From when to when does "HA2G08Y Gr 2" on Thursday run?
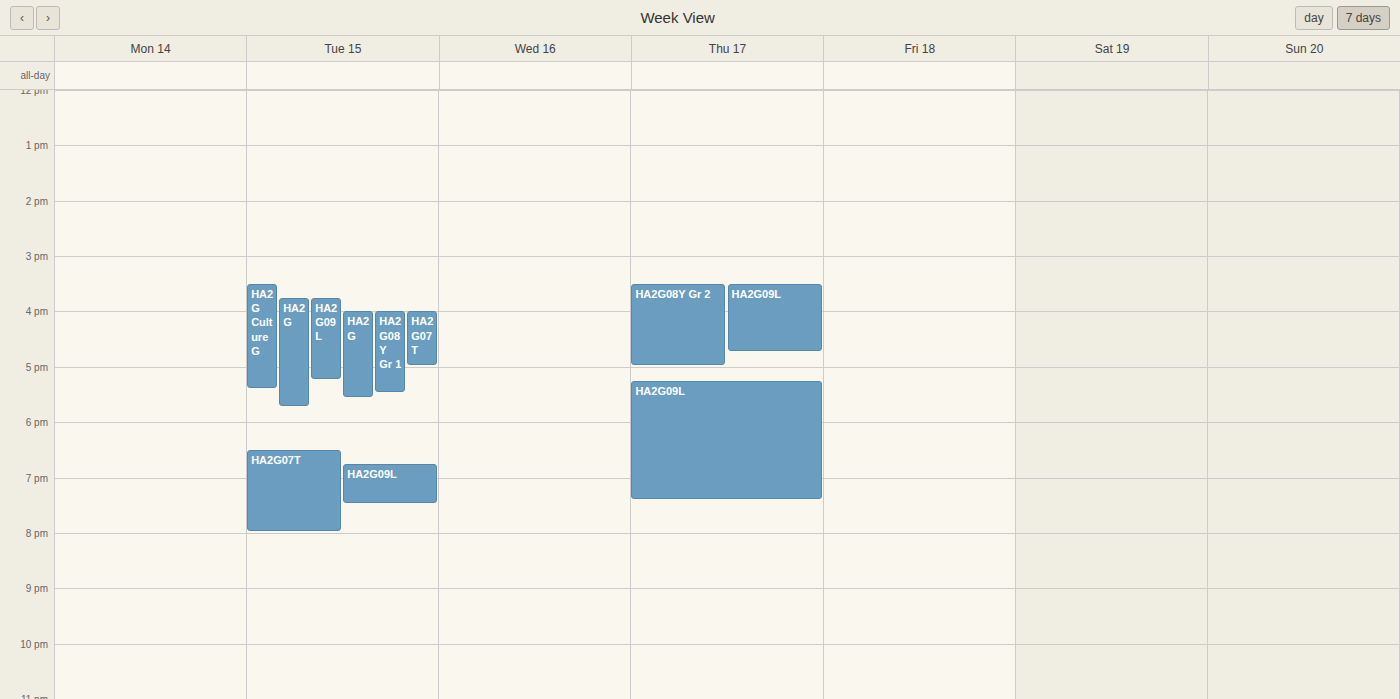
3:30 PM to 5:00 PM